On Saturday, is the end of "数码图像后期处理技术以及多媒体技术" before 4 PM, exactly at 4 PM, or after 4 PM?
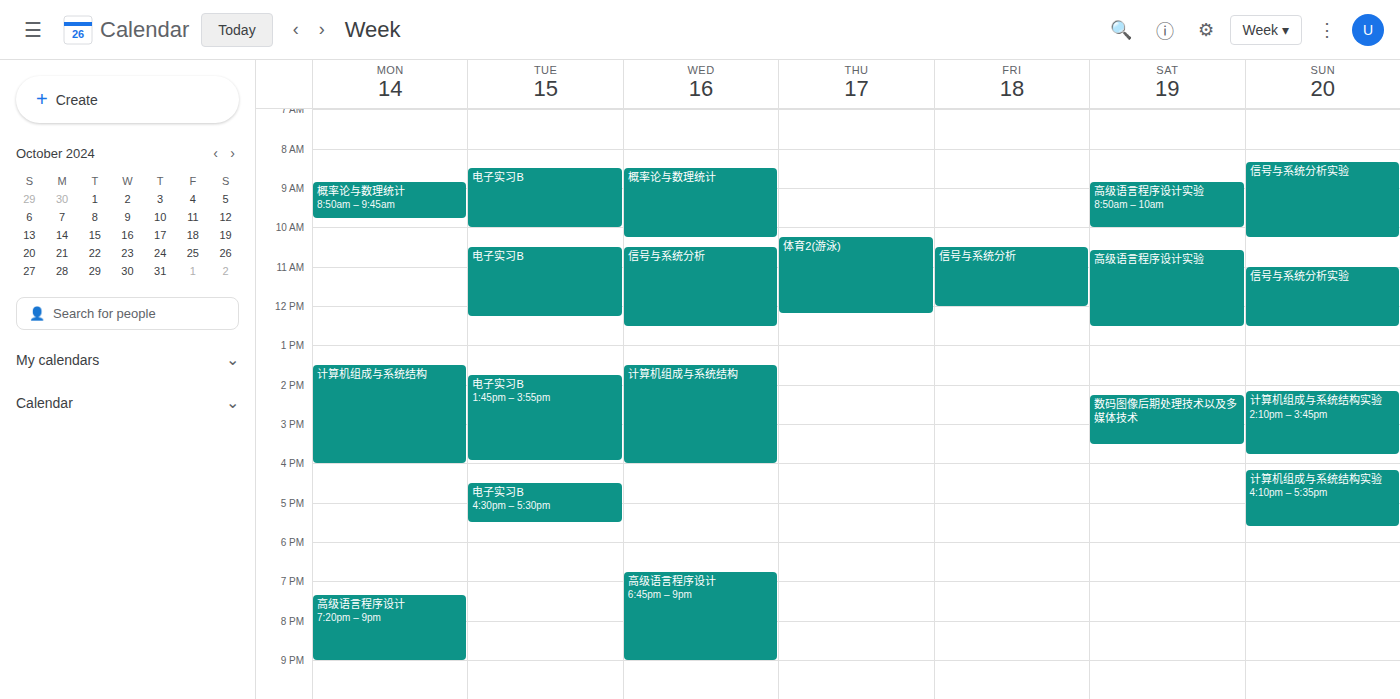
3:30 PM -- before 4 PM, 30 minutes above the 4 PM line.